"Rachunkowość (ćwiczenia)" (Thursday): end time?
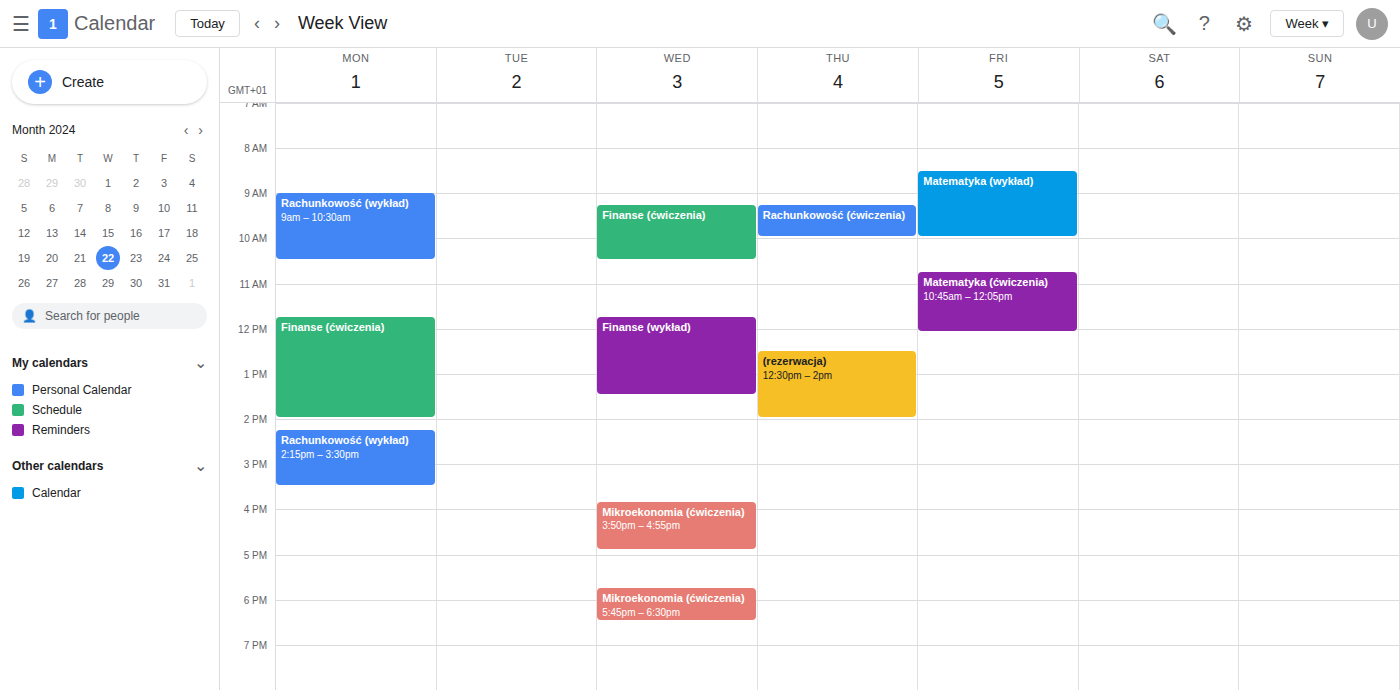
10:00 AM